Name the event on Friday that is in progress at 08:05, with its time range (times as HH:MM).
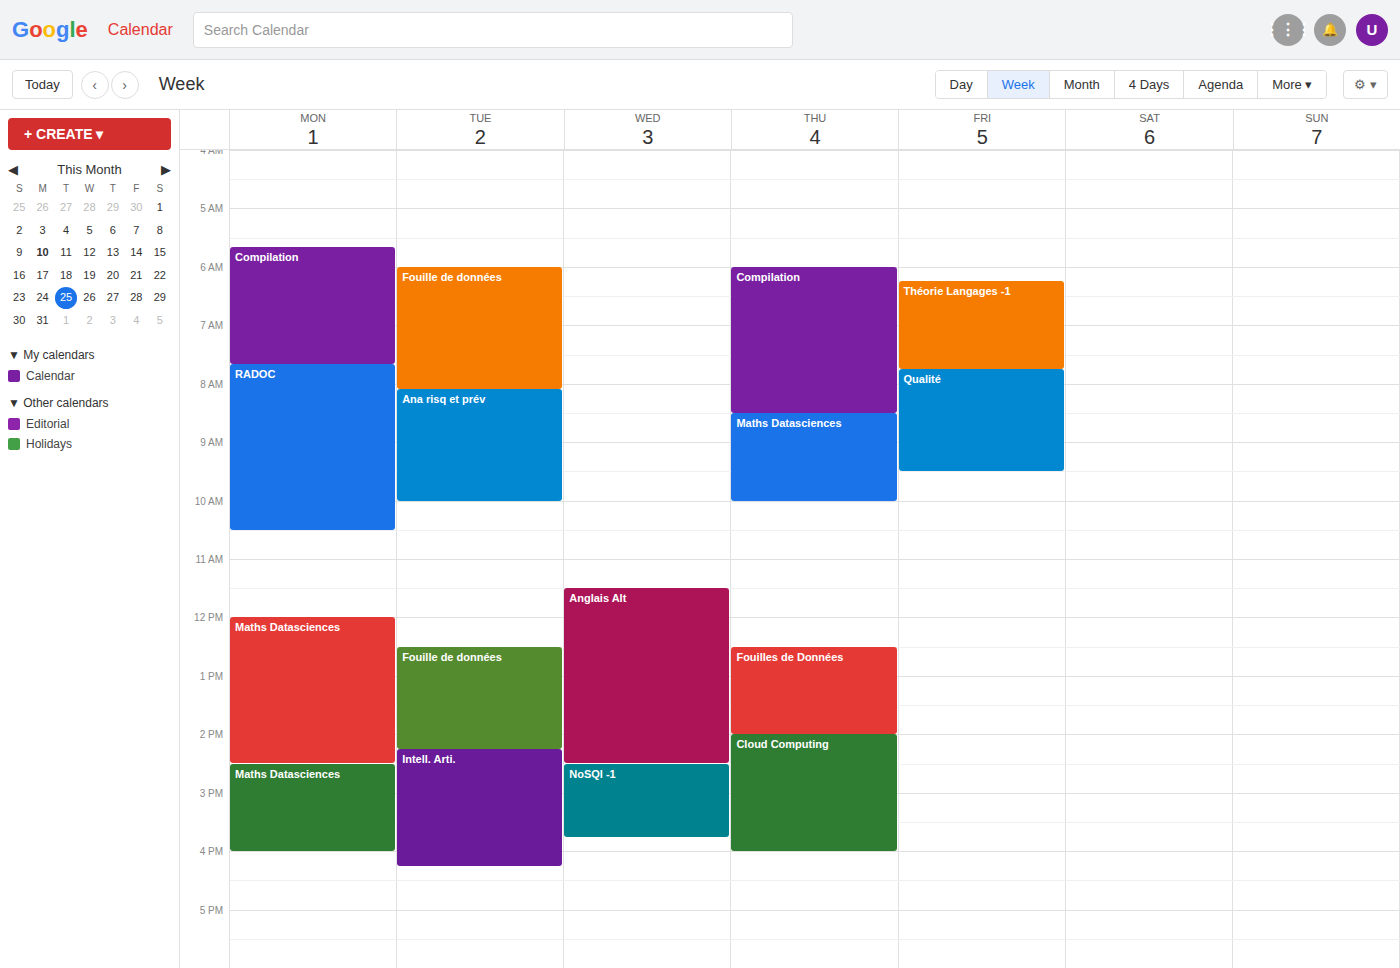
"Qualité", 07:45 to 09:30